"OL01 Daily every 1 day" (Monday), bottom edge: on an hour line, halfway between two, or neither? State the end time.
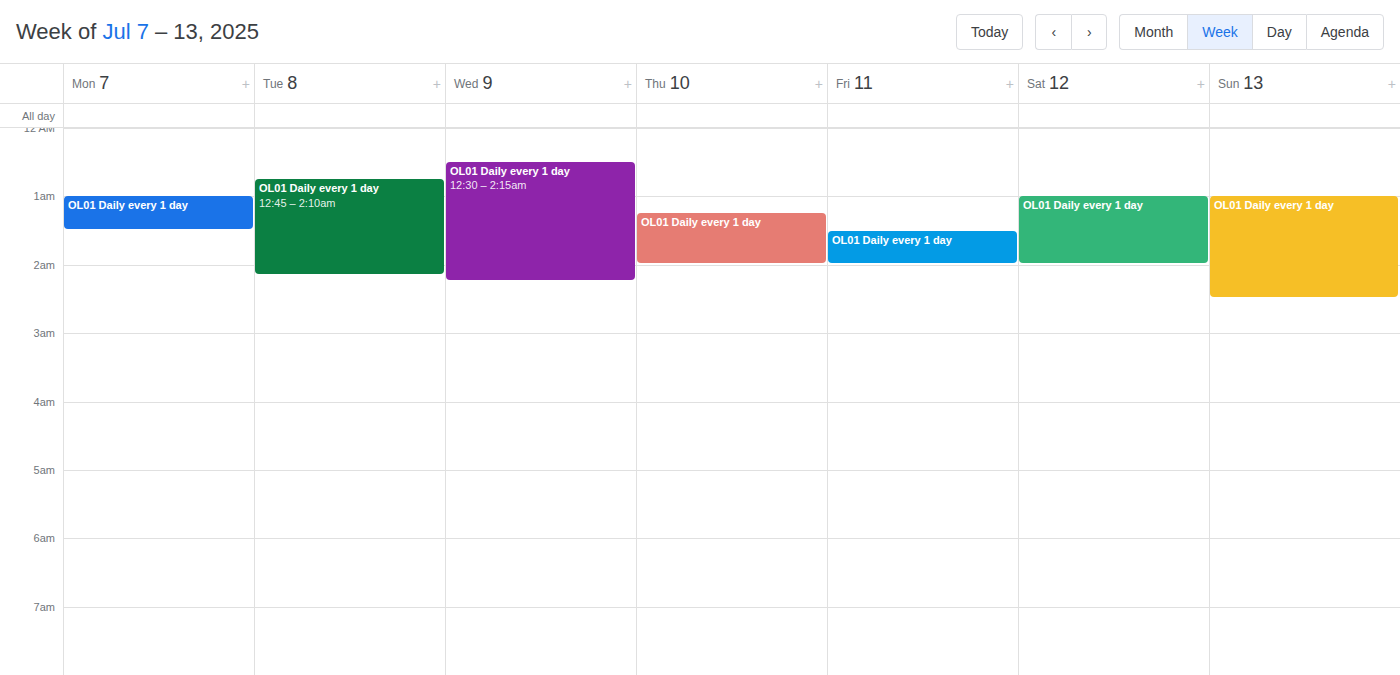
1:30 AM -- halfway between the 1 AM and 2 AM lines.